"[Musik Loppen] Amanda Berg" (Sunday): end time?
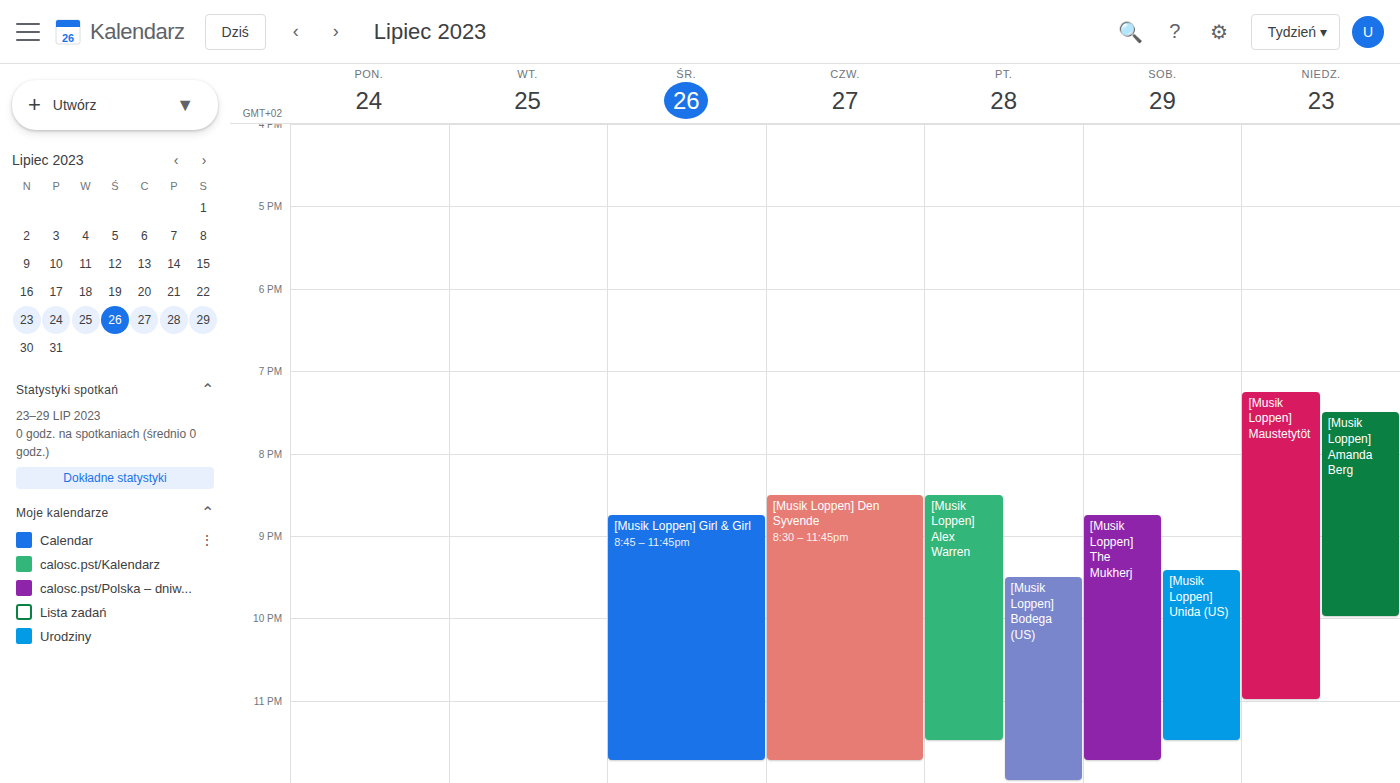
10:00 PM